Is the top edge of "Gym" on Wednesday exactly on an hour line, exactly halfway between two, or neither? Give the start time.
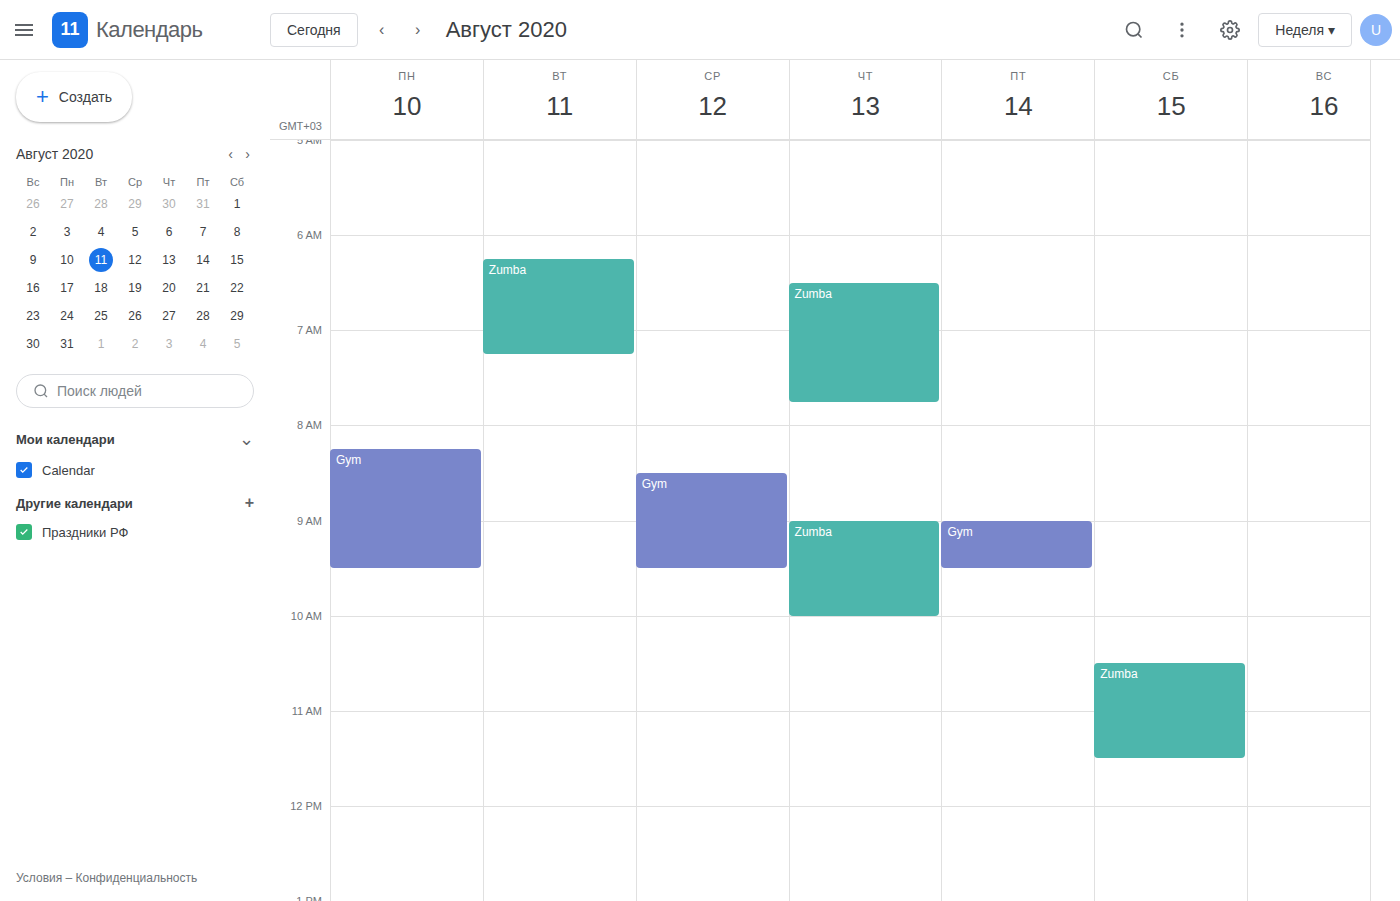
8:30 AM -- halfway between the 8 AM and 9 AM lines.